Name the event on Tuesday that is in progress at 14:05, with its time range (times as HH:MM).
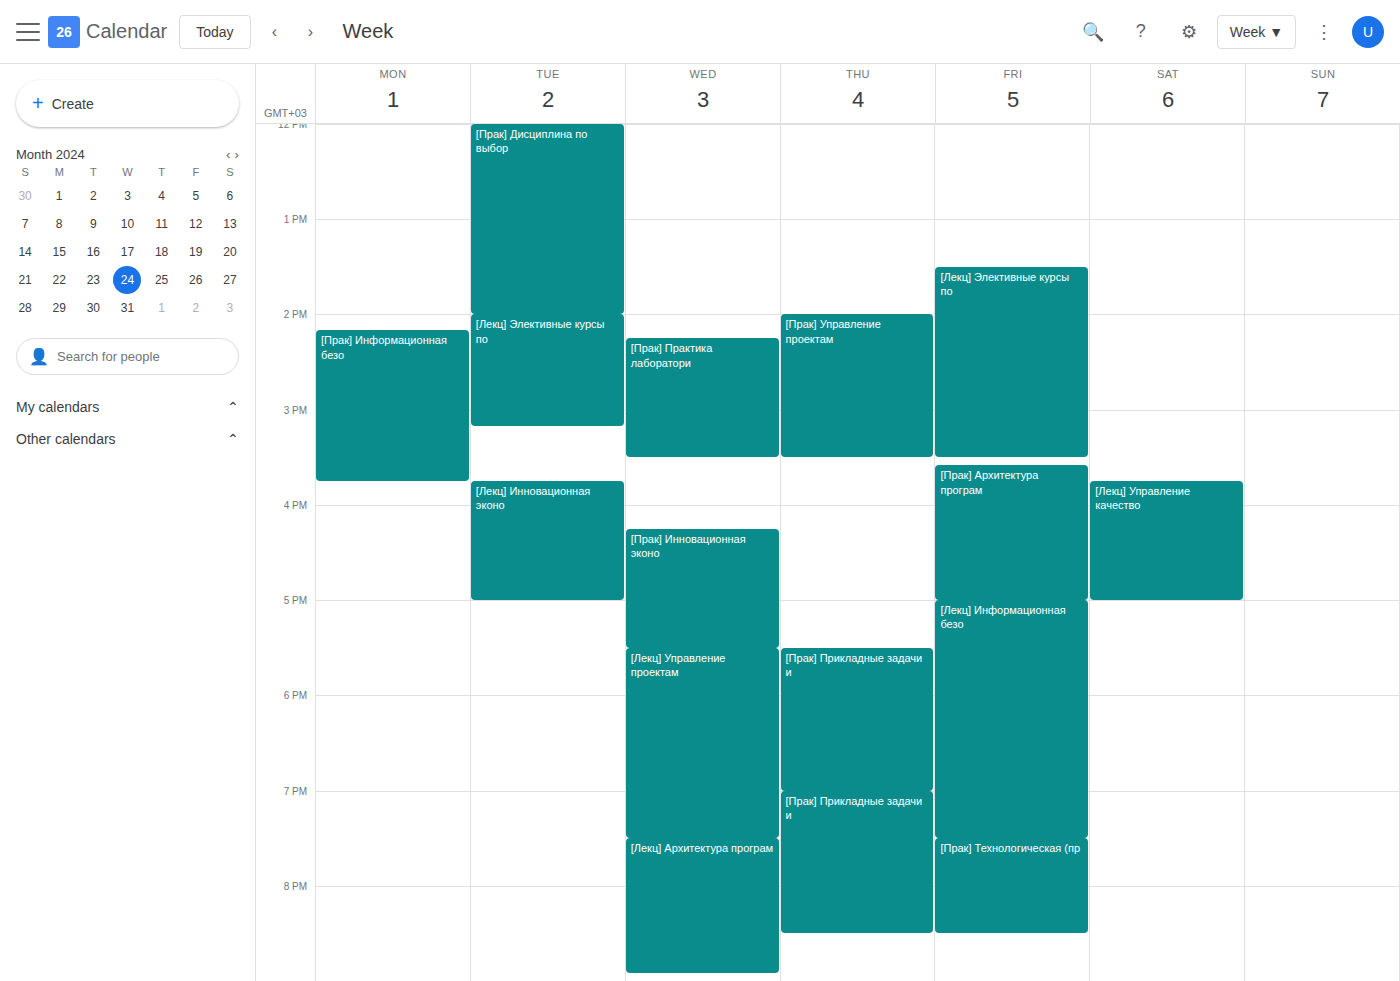
"[Лекц] Элективные курсы по", 14:00 to 15:10